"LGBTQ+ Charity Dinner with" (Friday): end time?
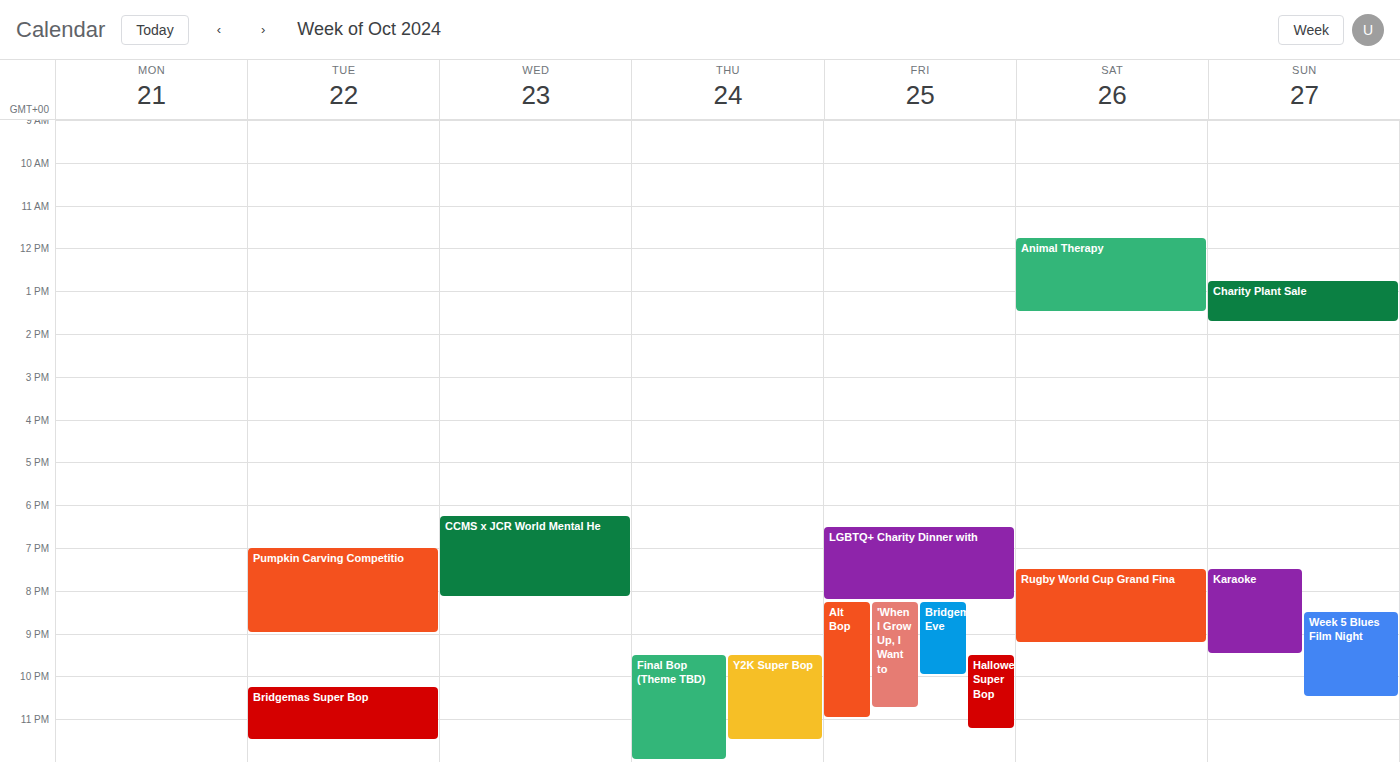
8:15 PM